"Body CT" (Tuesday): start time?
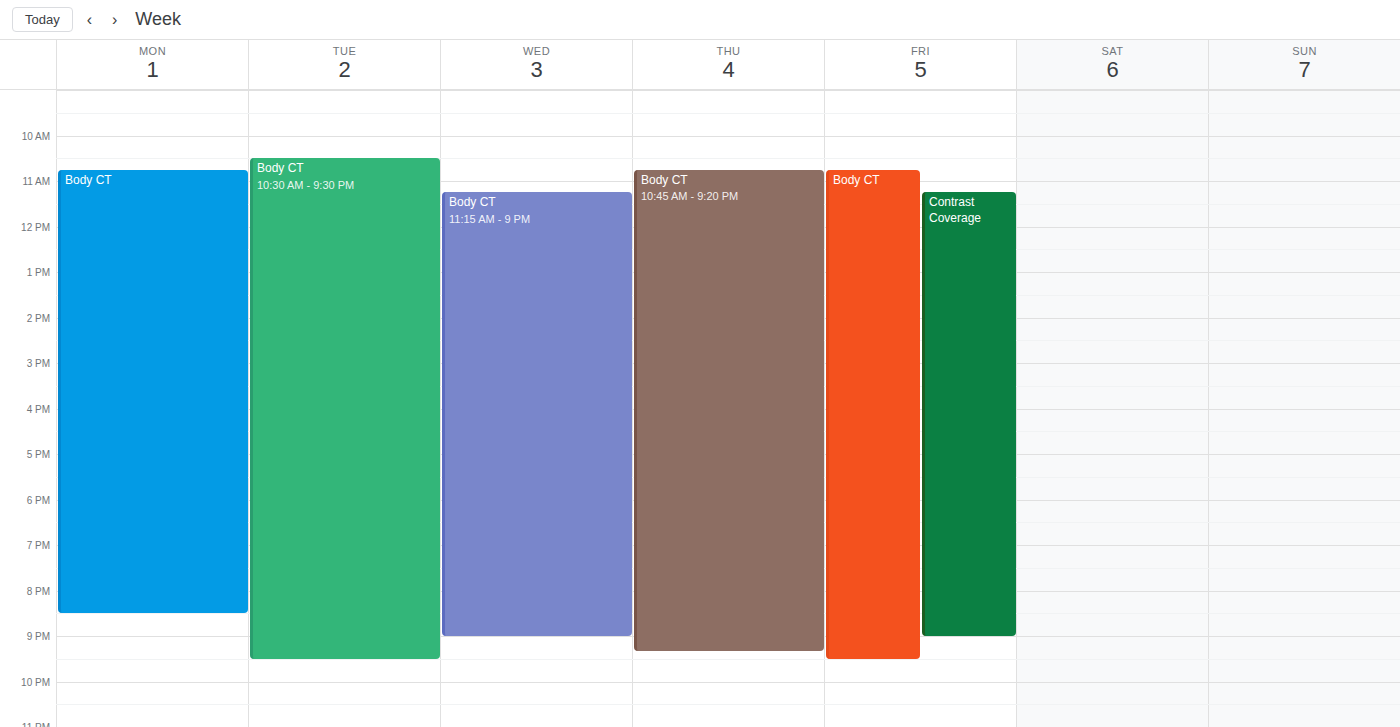
10:30 AM